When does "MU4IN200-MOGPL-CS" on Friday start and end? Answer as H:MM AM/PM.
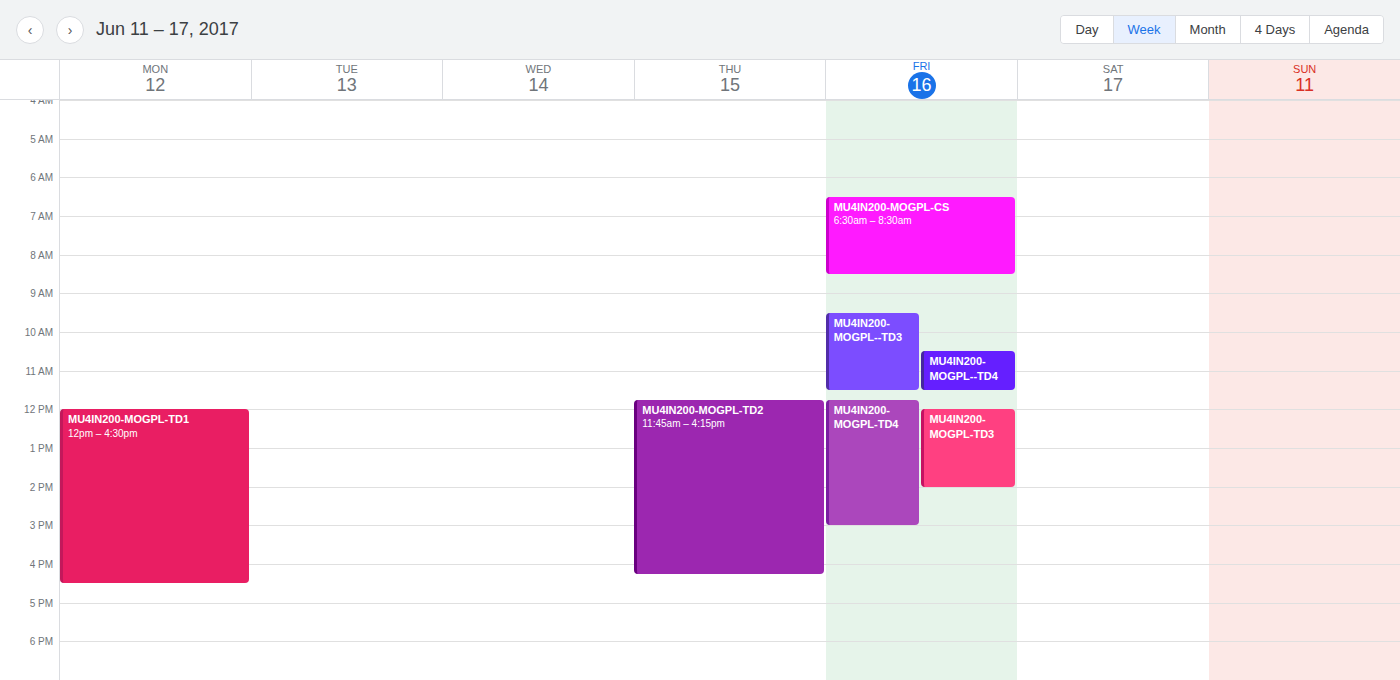
6:30 AM to 8:30 AM